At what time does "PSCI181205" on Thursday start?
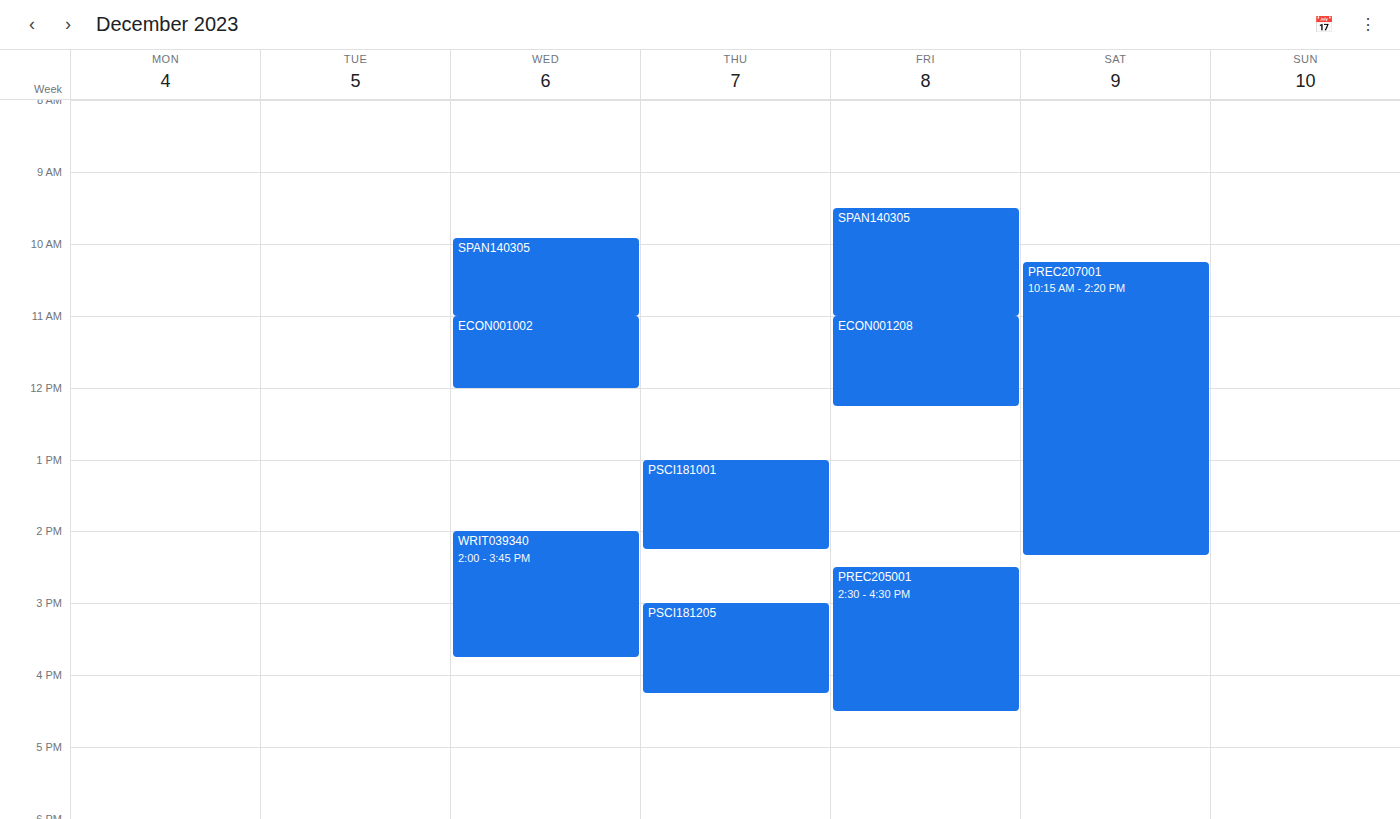
3:00 PM